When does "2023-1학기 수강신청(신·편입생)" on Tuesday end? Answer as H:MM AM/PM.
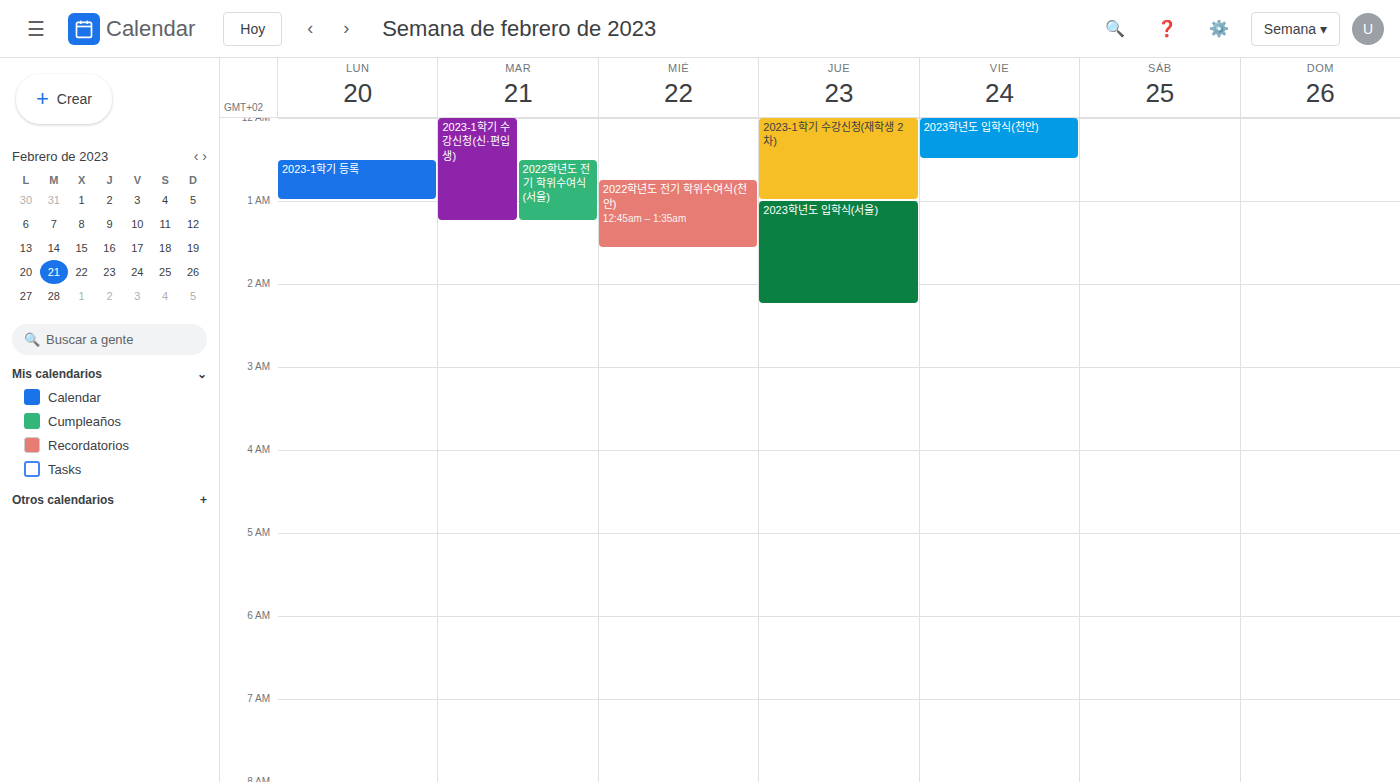
1:15 AM